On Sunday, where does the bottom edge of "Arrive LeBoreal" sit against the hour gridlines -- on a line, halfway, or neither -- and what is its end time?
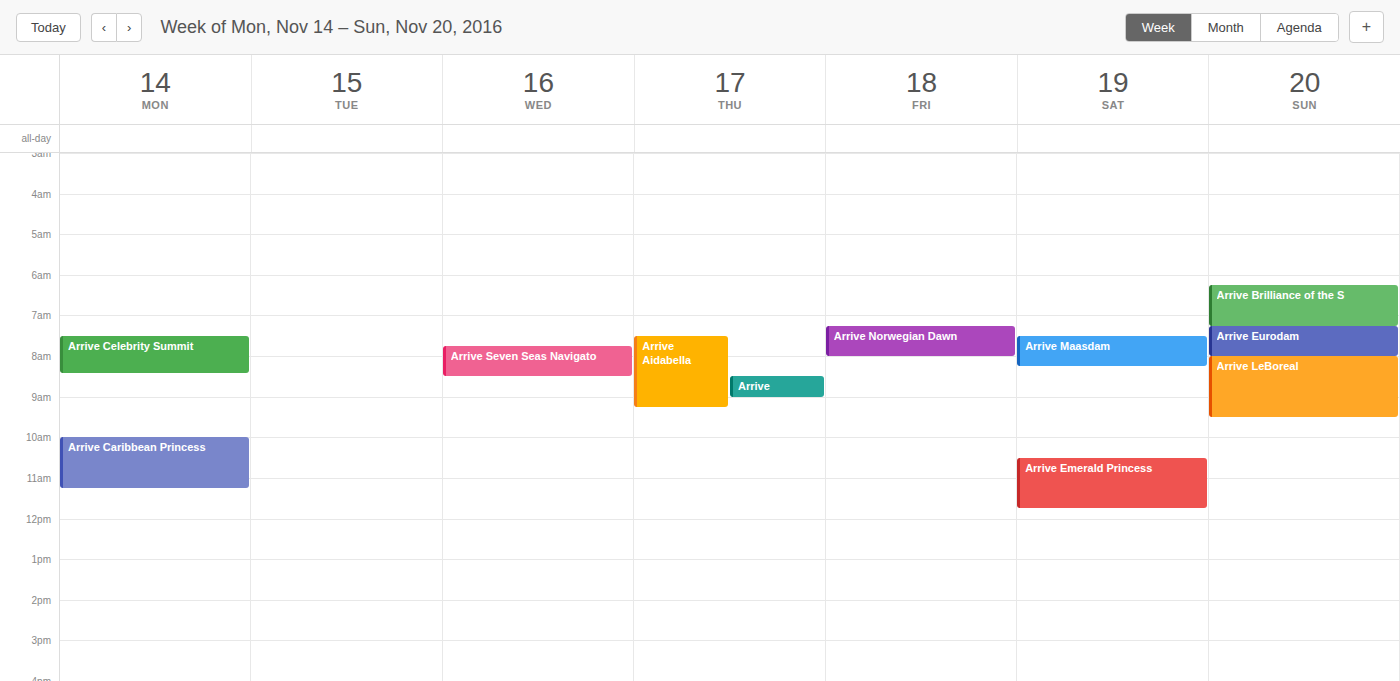
9:30 AM -- halfway between the 9 AM and 10 AM lines.